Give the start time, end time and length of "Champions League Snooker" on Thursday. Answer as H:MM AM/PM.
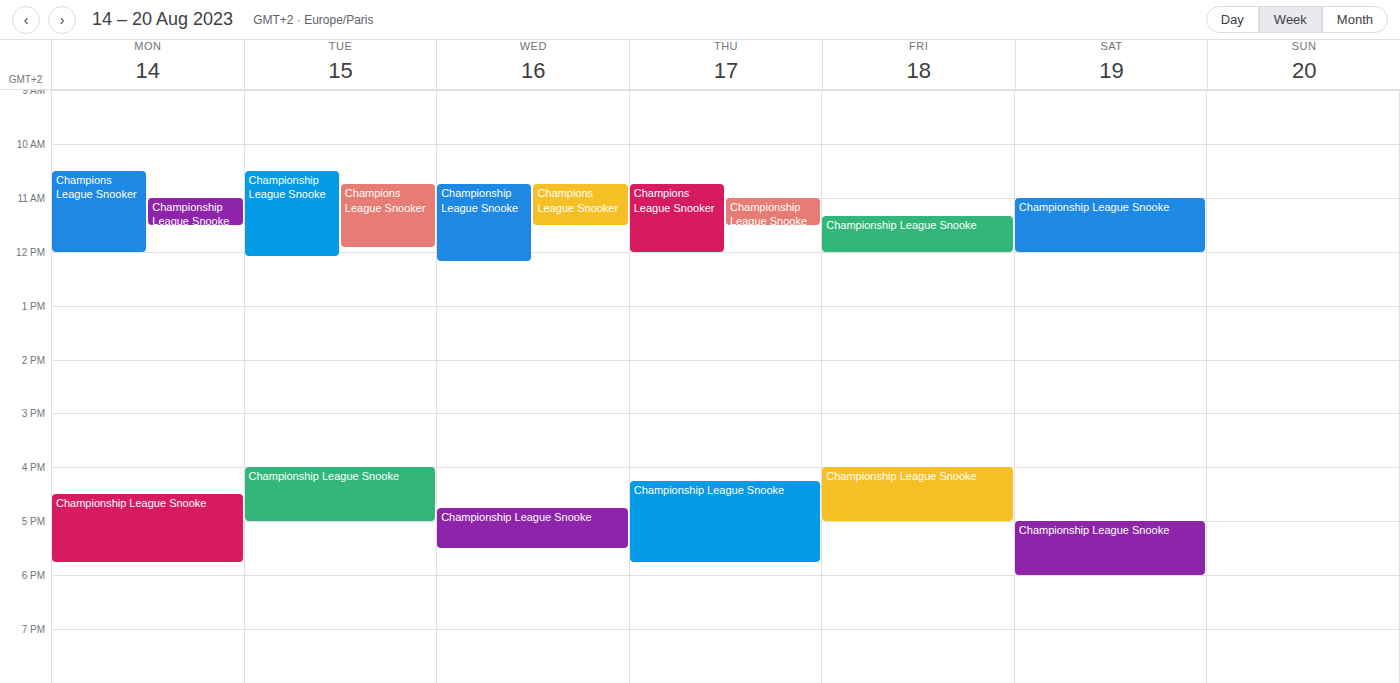
10:45 AM to 12:00 PM, 1 hour 15 minutes